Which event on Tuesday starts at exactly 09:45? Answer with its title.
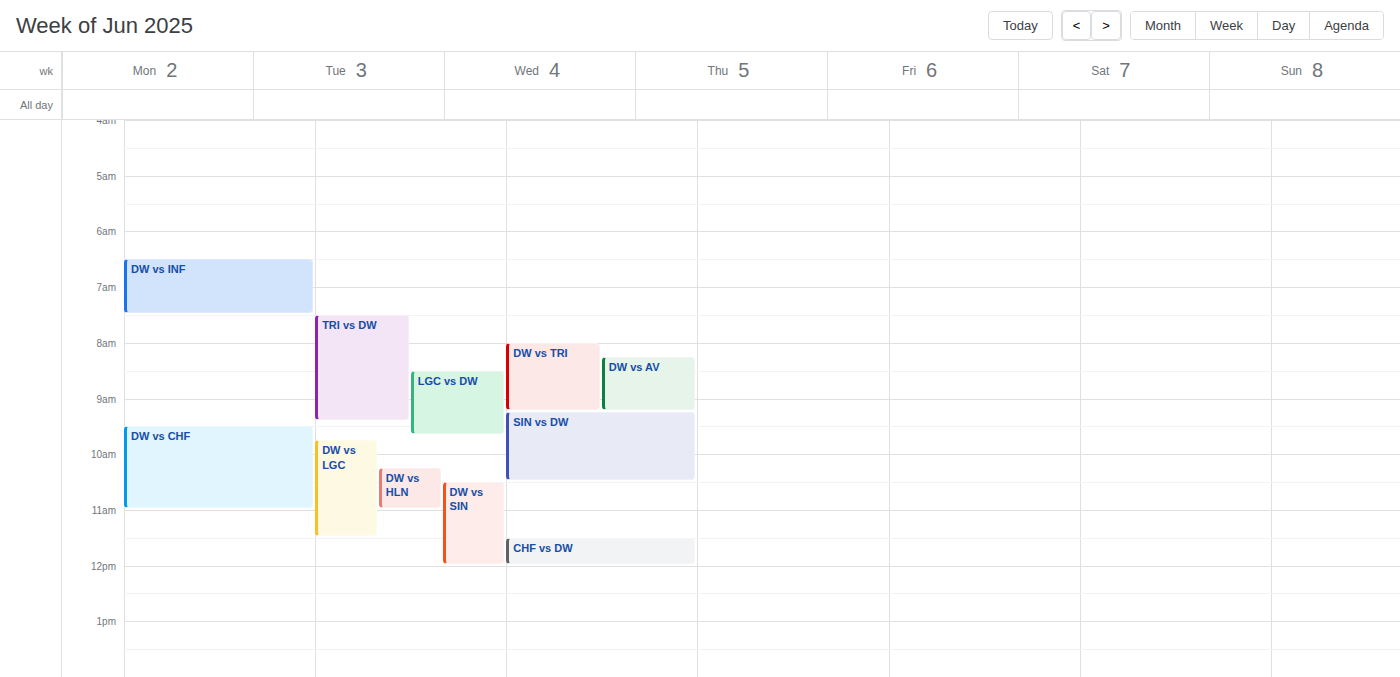
"DW vs LGC"